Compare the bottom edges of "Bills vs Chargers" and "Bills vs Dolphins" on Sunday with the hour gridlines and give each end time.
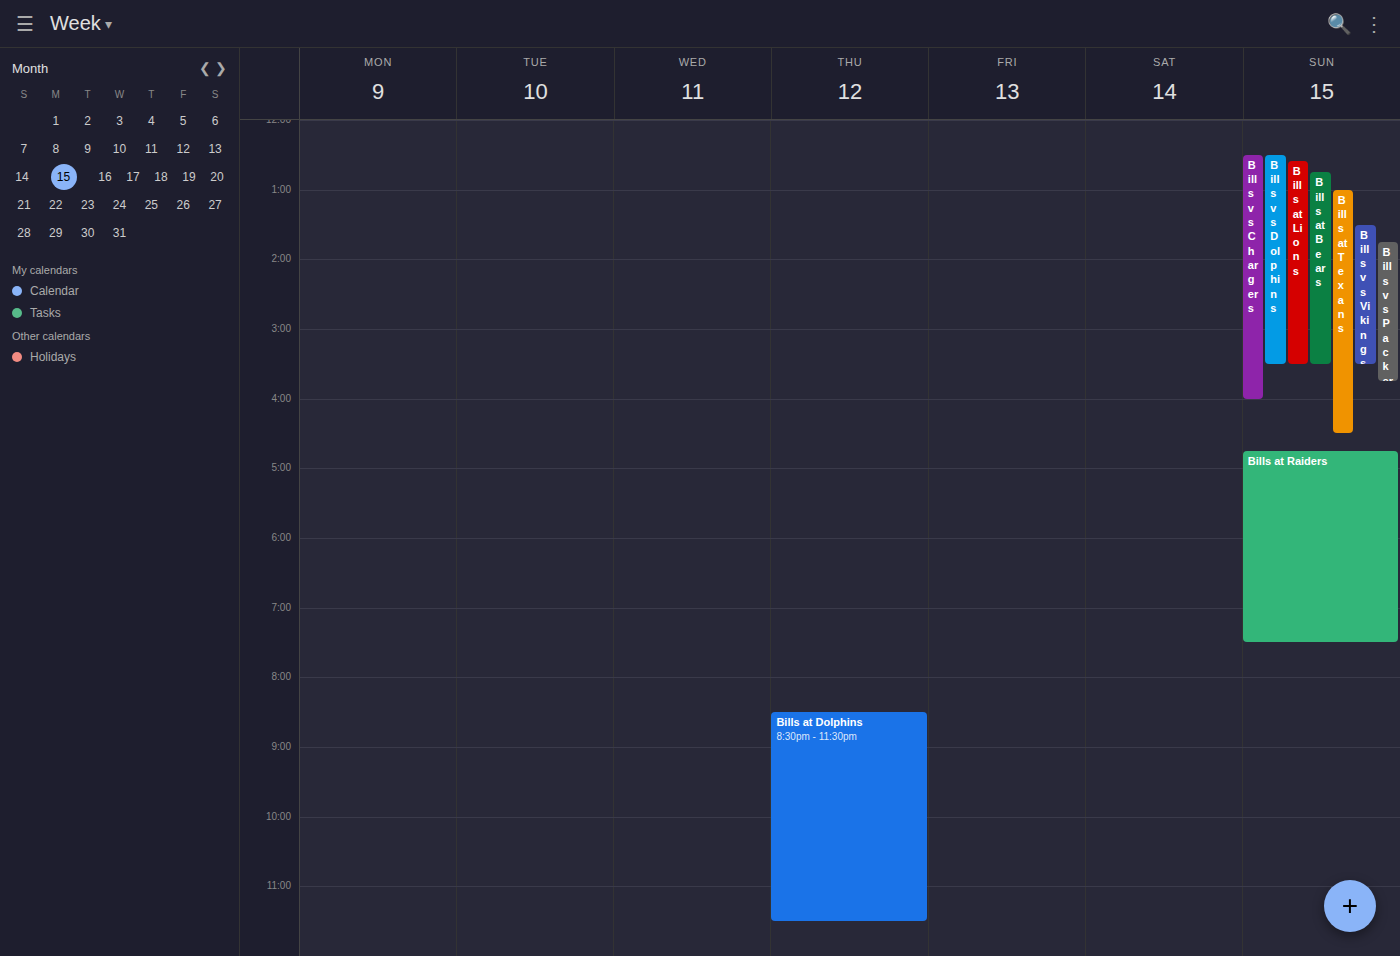
"Bills vs Chargers": 4:00 PM, exactly on the 4 PM line. "Bills vs Dolphins": 3:30 PM, halfway between the 3 PM and 4 PM lines.